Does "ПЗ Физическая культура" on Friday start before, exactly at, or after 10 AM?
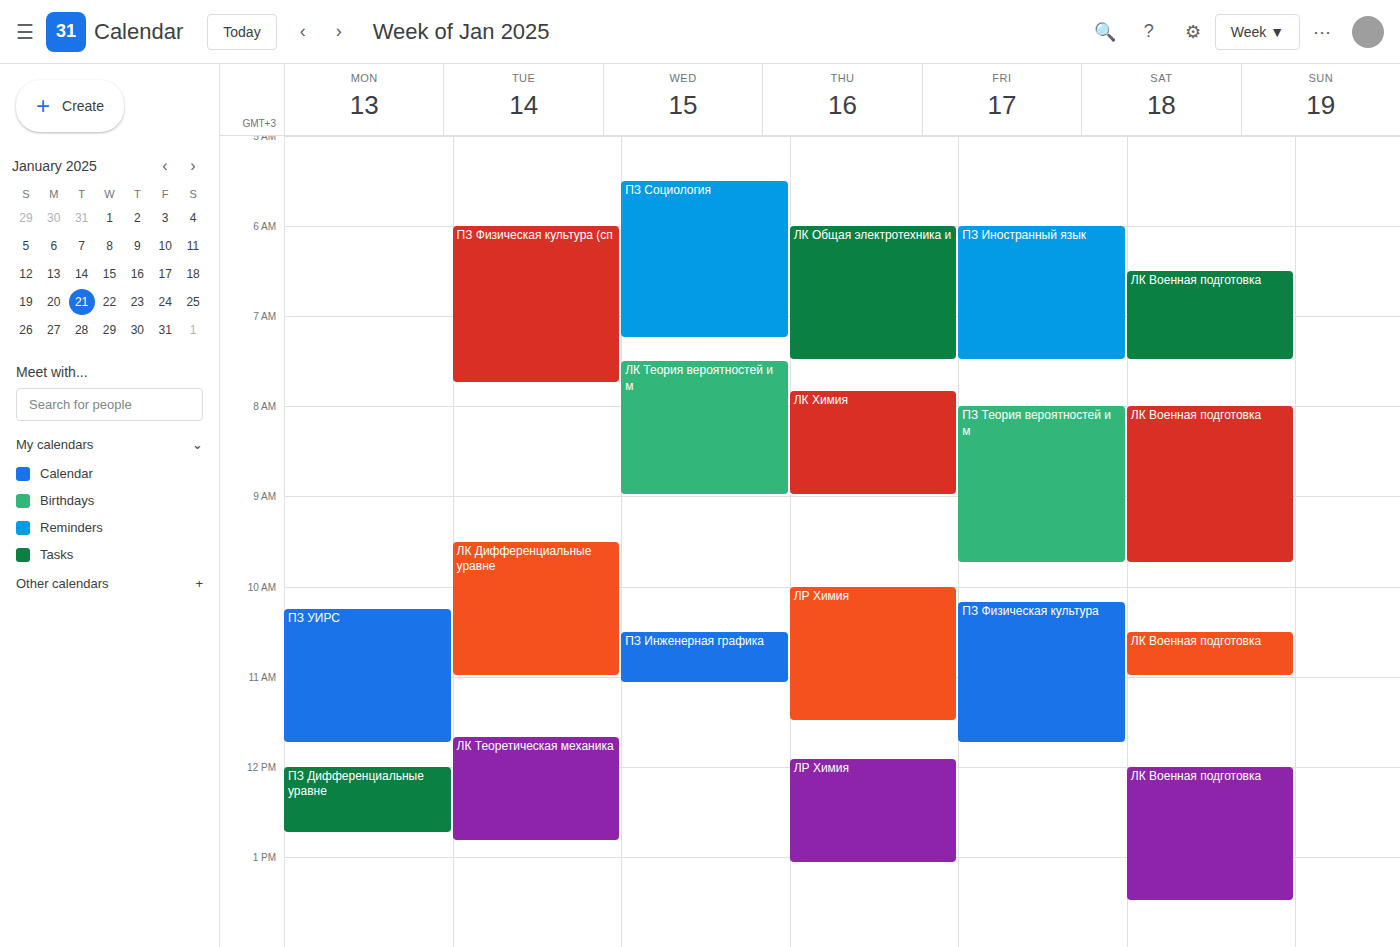
10:10 AM -- after 10 AM, 10 minutes below the 10 AM line.